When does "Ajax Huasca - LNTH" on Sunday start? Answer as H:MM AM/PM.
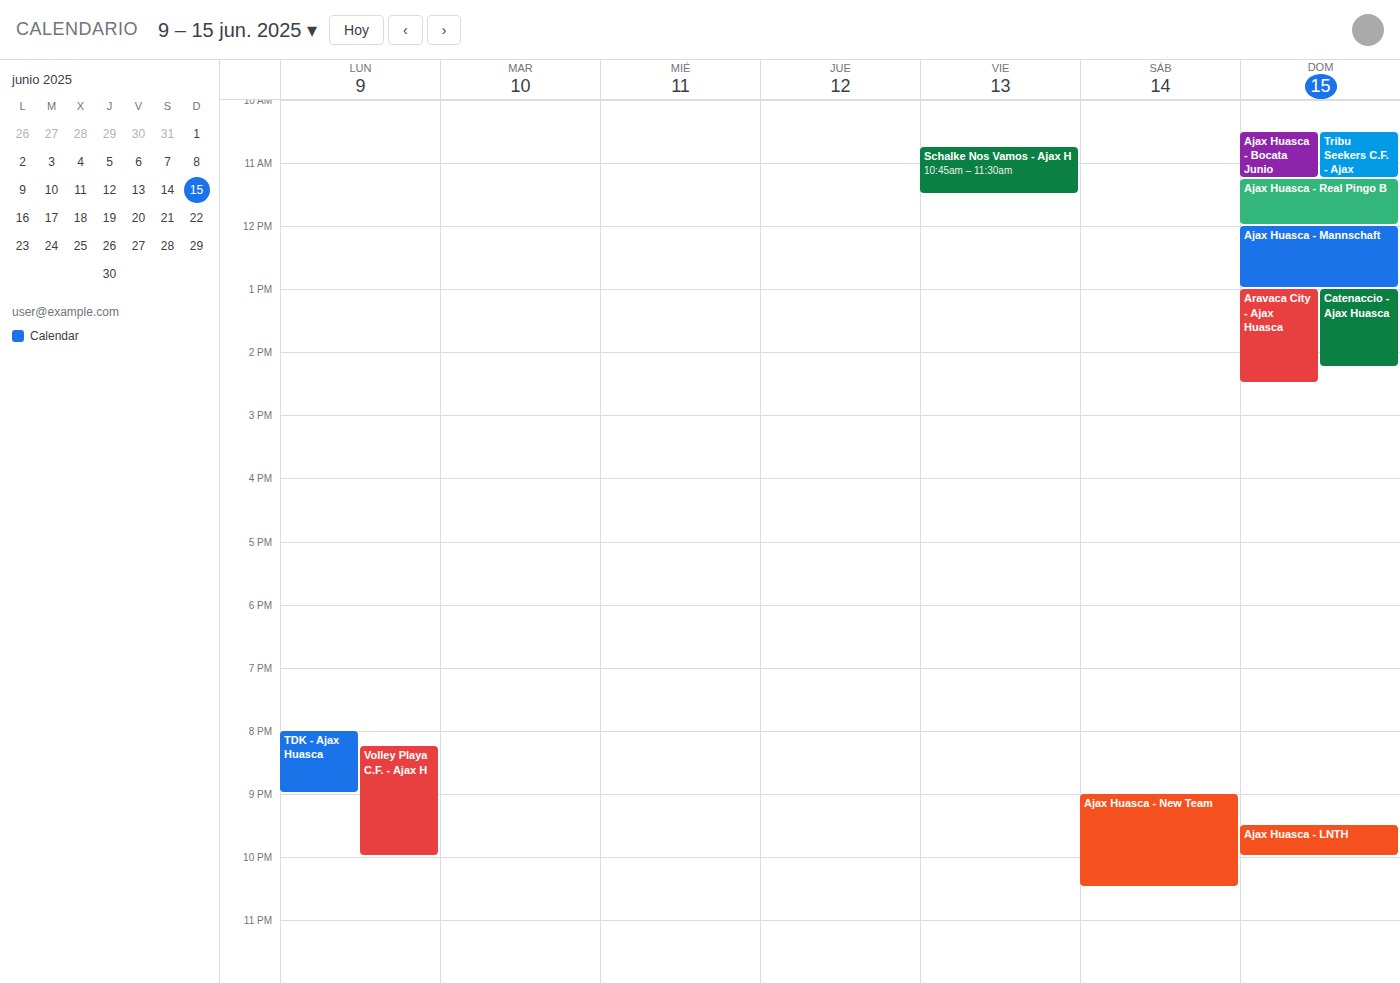
9:30 PM